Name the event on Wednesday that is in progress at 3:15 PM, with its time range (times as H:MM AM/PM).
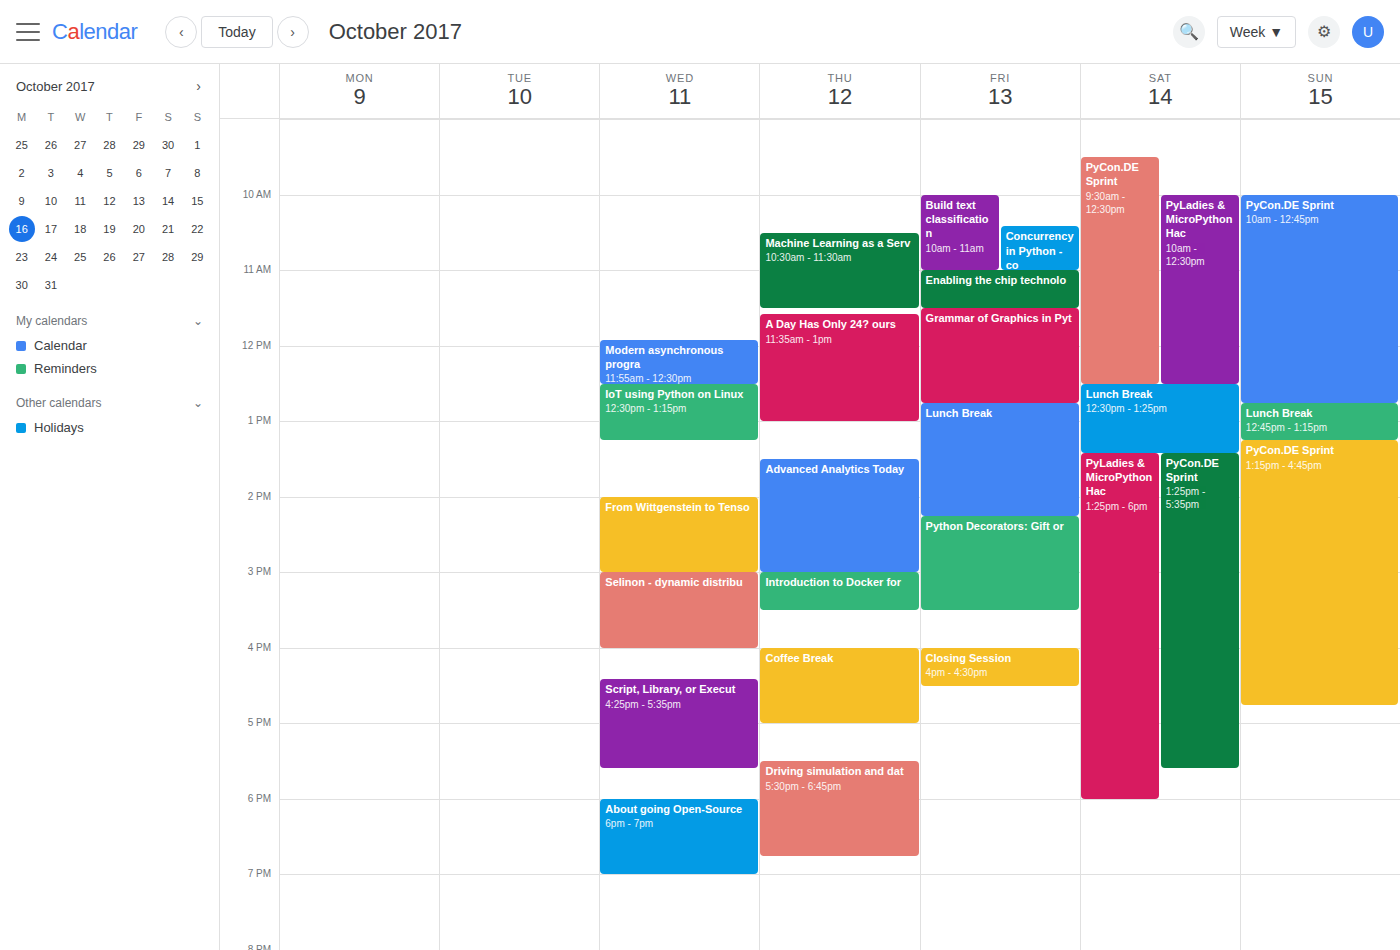
"Selinon - dynamic distribu", 3:00 PM to 4:00 PM